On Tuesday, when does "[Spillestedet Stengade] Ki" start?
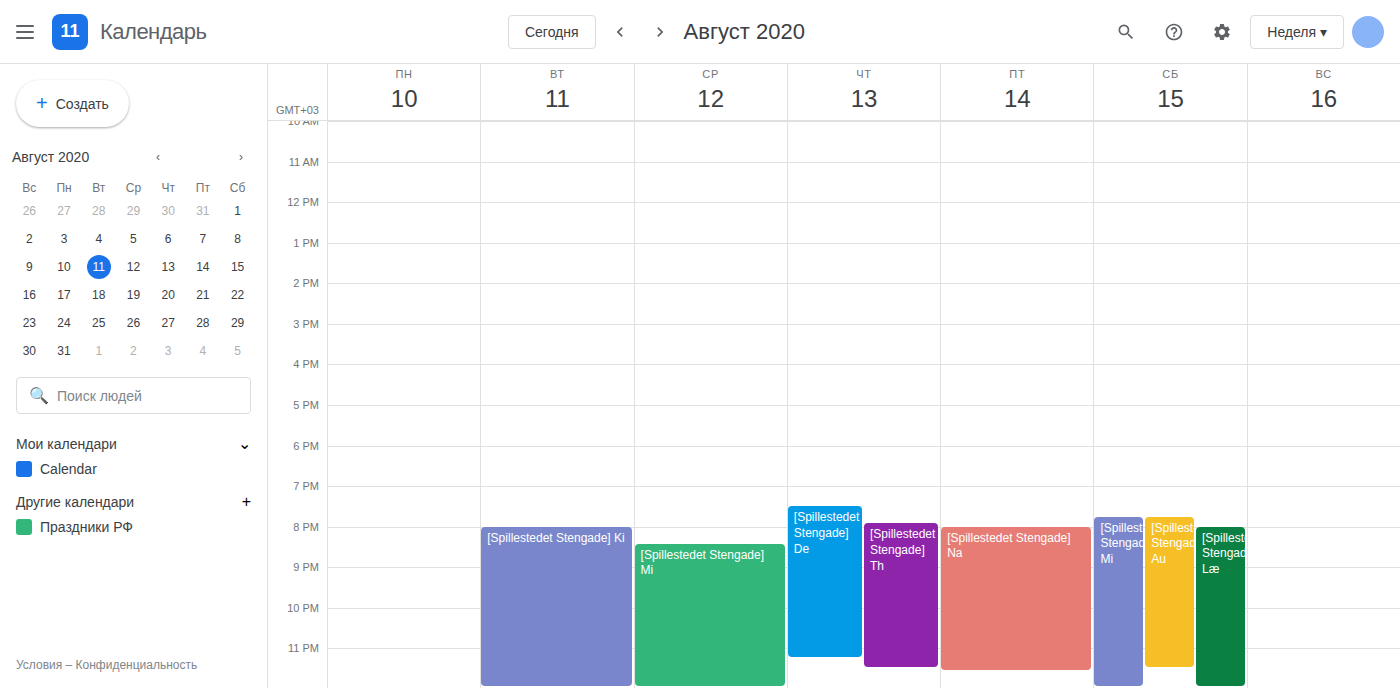
8:00 PM